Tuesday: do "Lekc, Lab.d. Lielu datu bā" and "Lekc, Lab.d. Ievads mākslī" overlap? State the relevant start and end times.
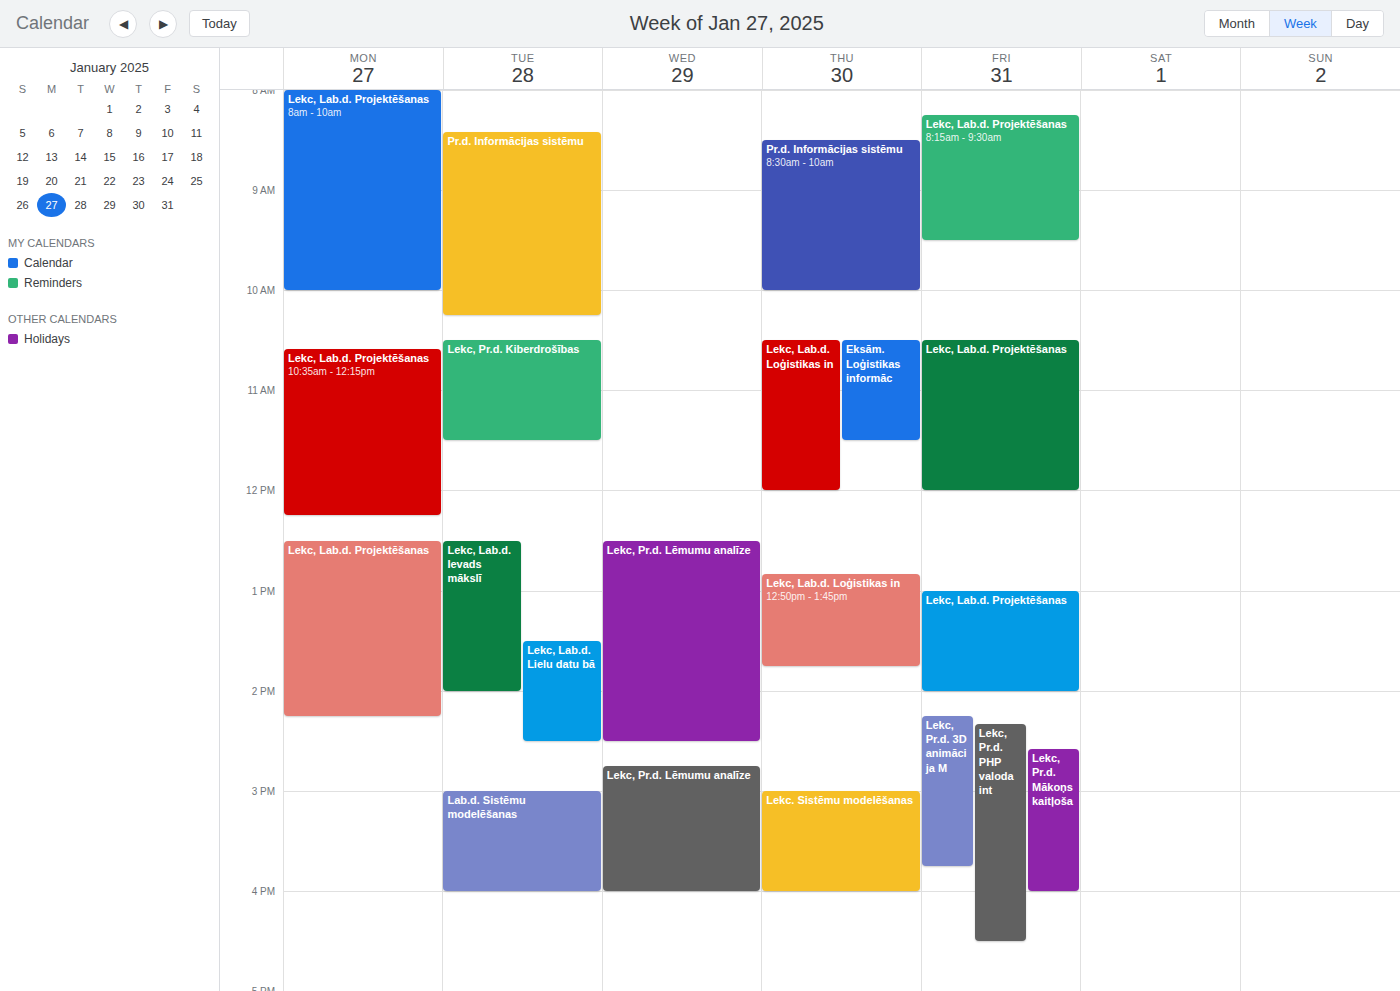
"Lekc, Lab.d. Lielu datu bā" starts at 13:30, before "Lekc, Lab.d. Ievads mākslī" ends at 14:00 -- they overlap.